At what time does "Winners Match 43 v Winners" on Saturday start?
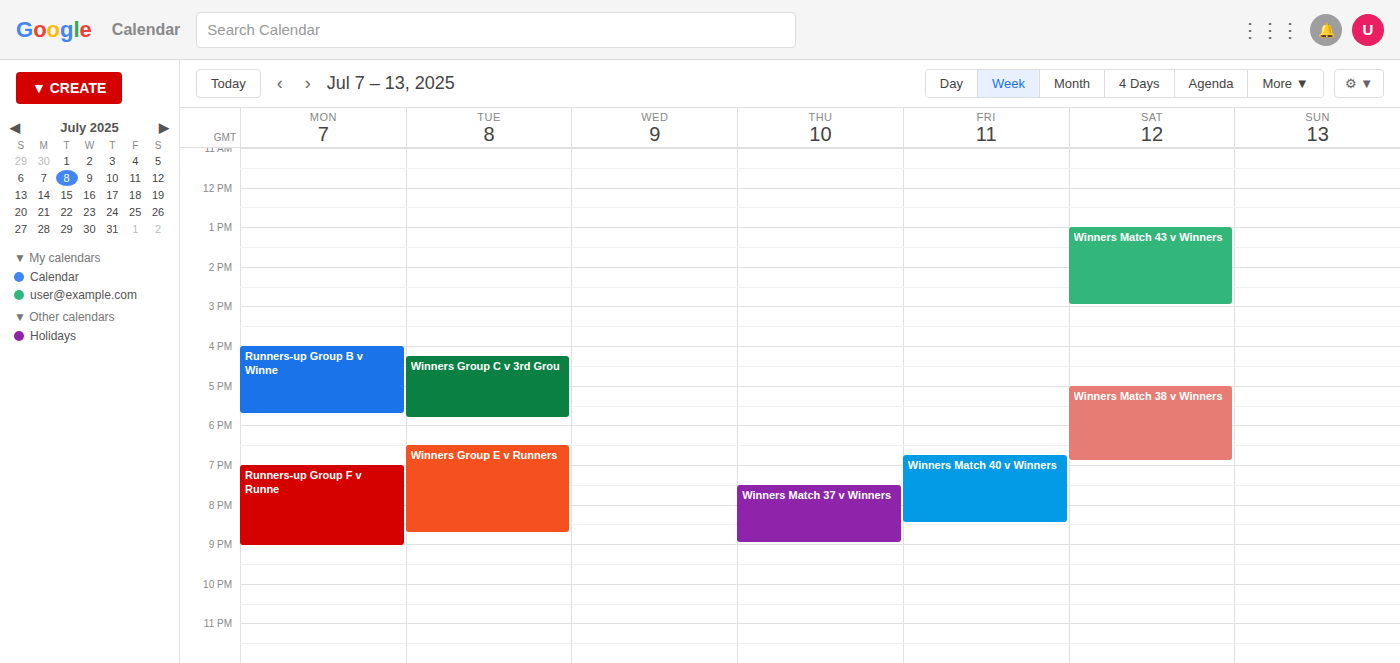
1:00 PM